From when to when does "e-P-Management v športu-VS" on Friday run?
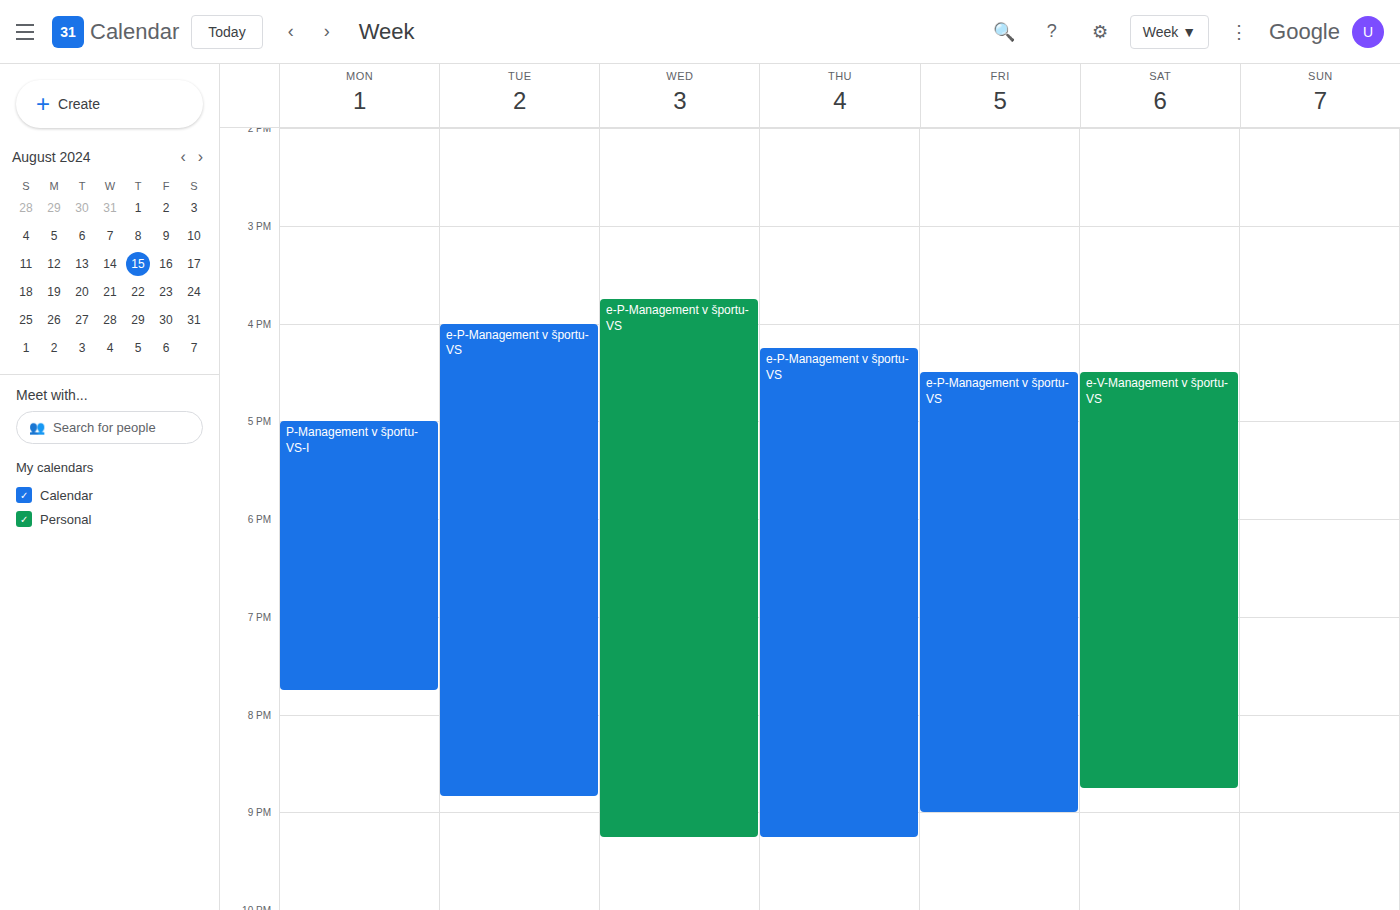
4:30 PM to 9:00 PM